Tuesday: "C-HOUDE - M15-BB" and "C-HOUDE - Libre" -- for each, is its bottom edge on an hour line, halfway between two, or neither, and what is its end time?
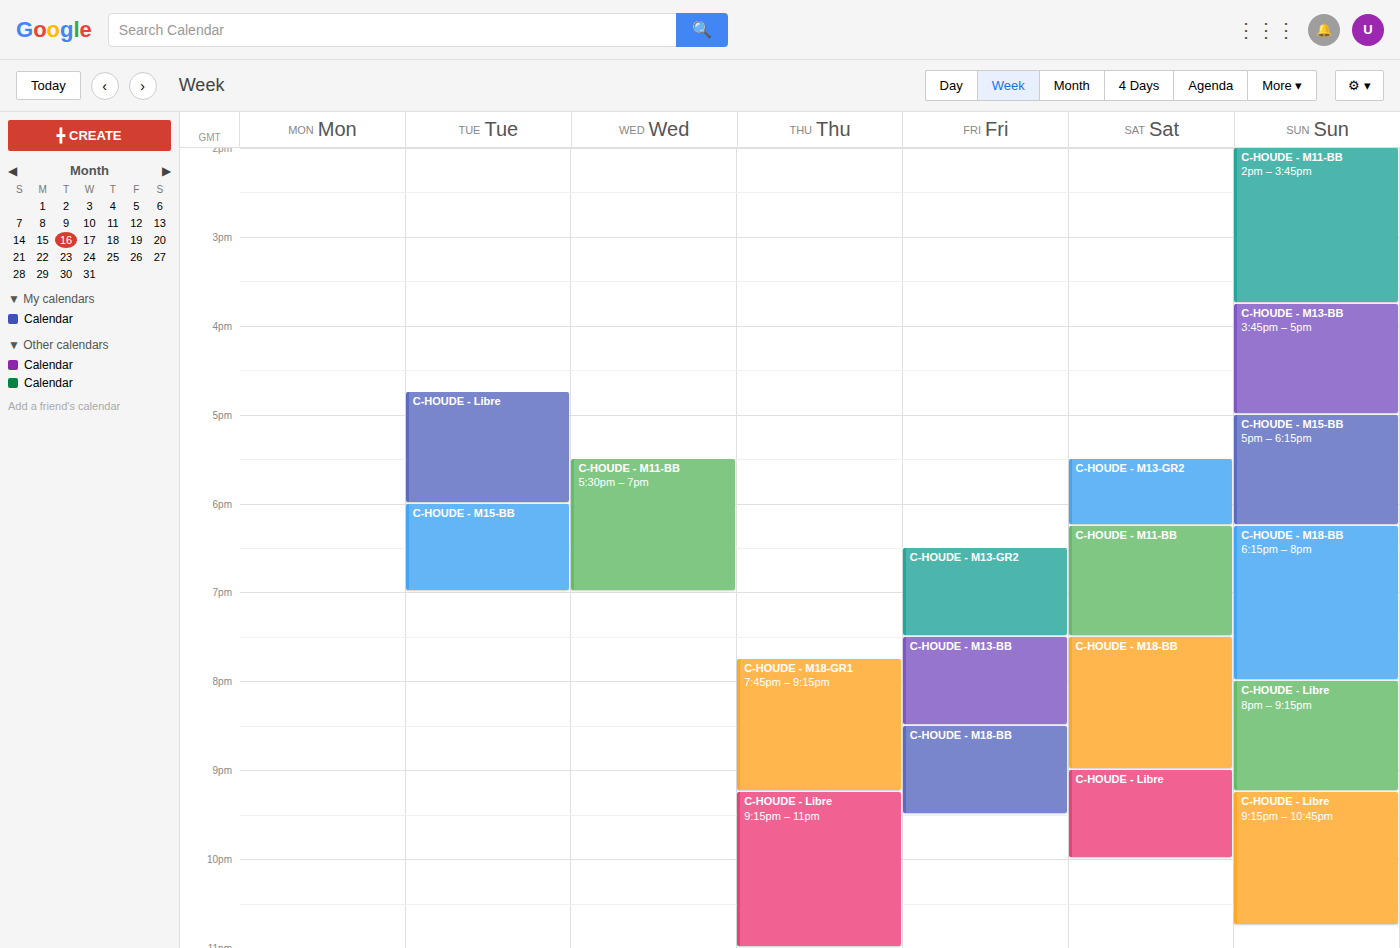
"C-HOUDE - M15-BB": 7:00 PM, exactly on the 7 PM line. "C-HOUDE - Libre": 6:00 PM, exactly on the 6 PM line.